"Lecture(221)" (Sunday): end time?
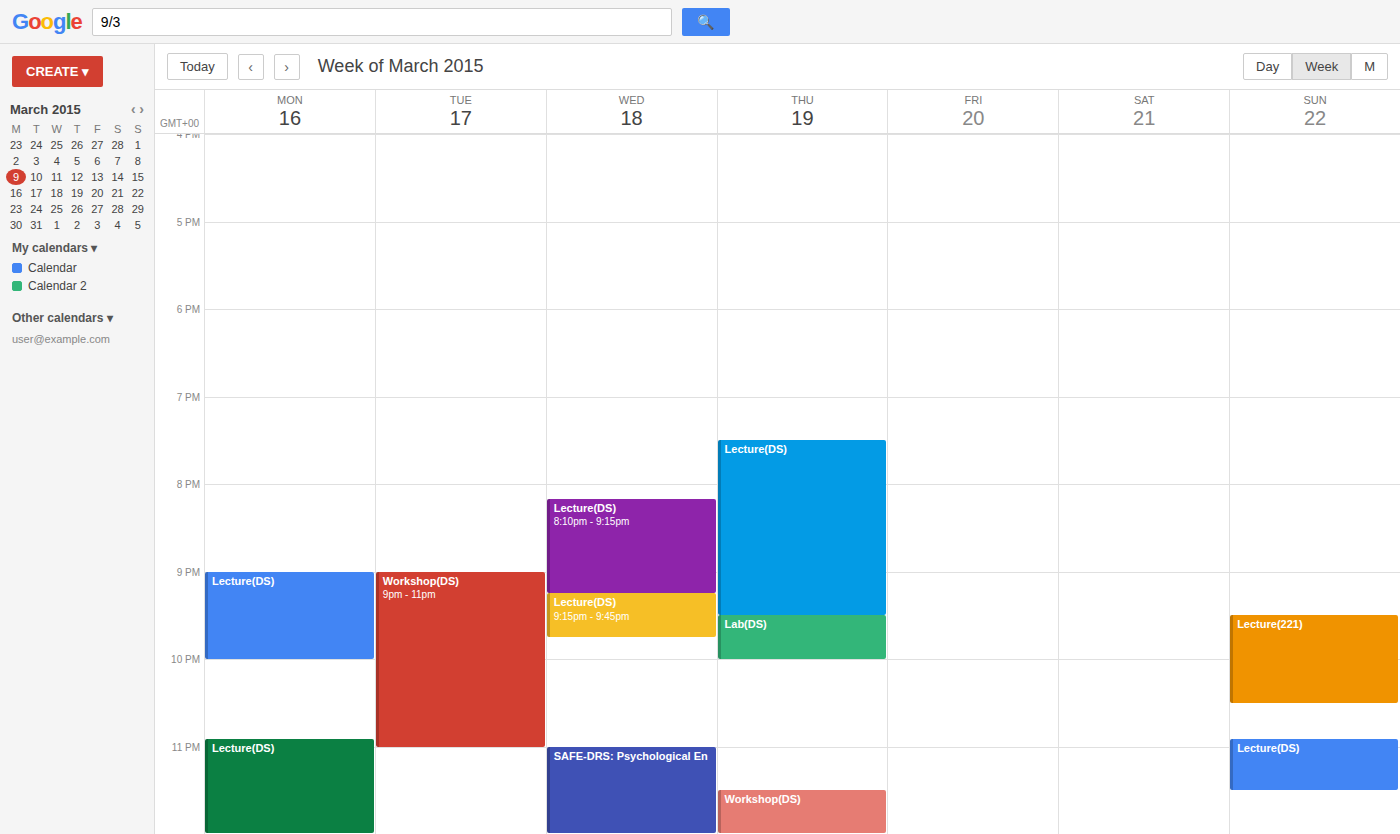
10:30 PM